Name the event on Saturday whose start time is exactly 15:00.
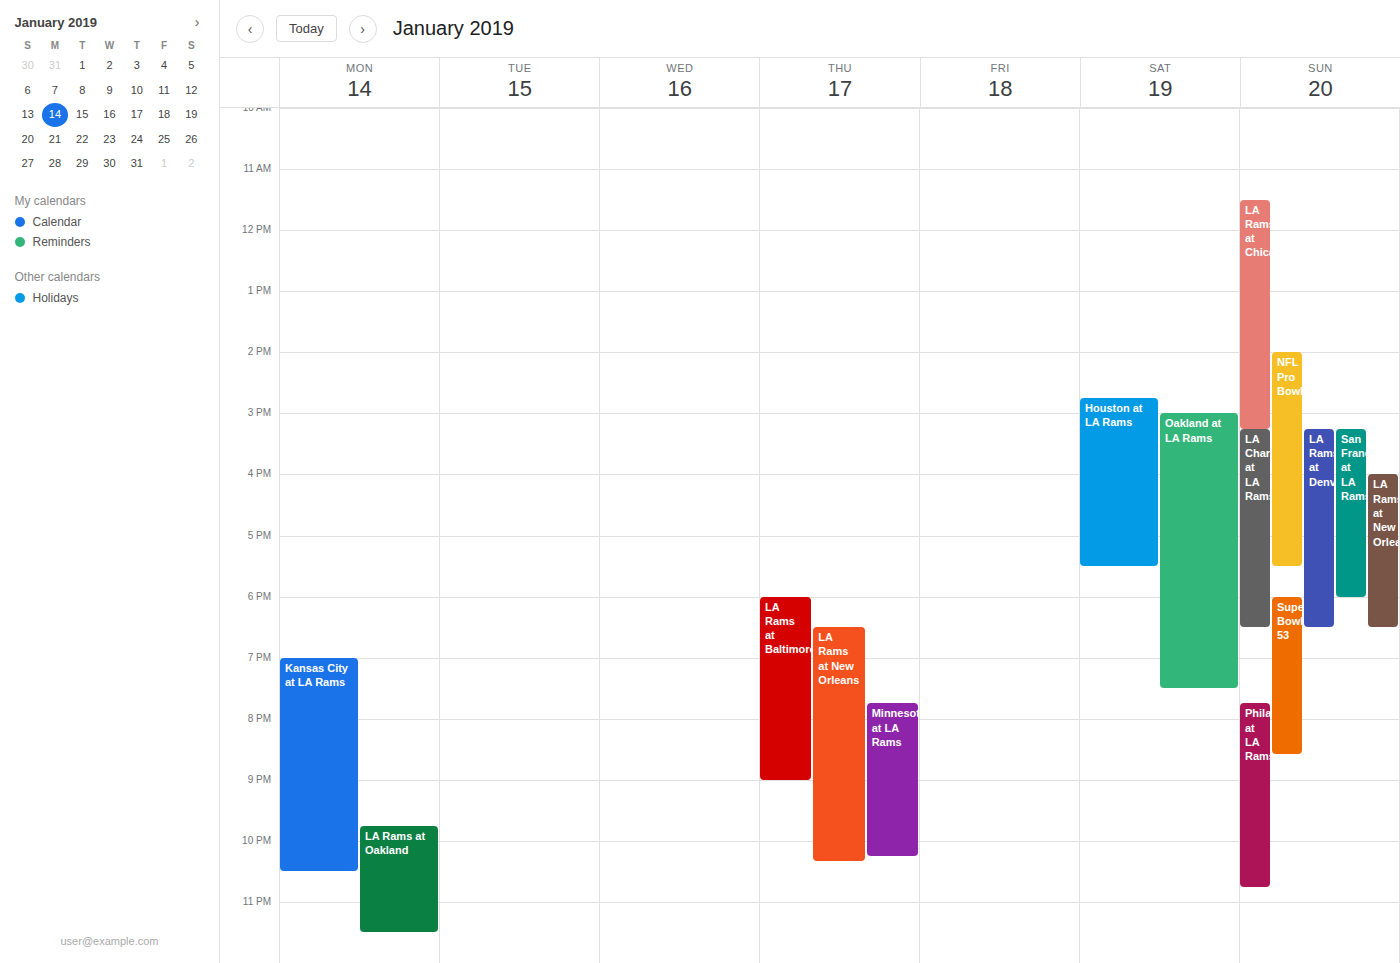
"Oakland at LA Rams"